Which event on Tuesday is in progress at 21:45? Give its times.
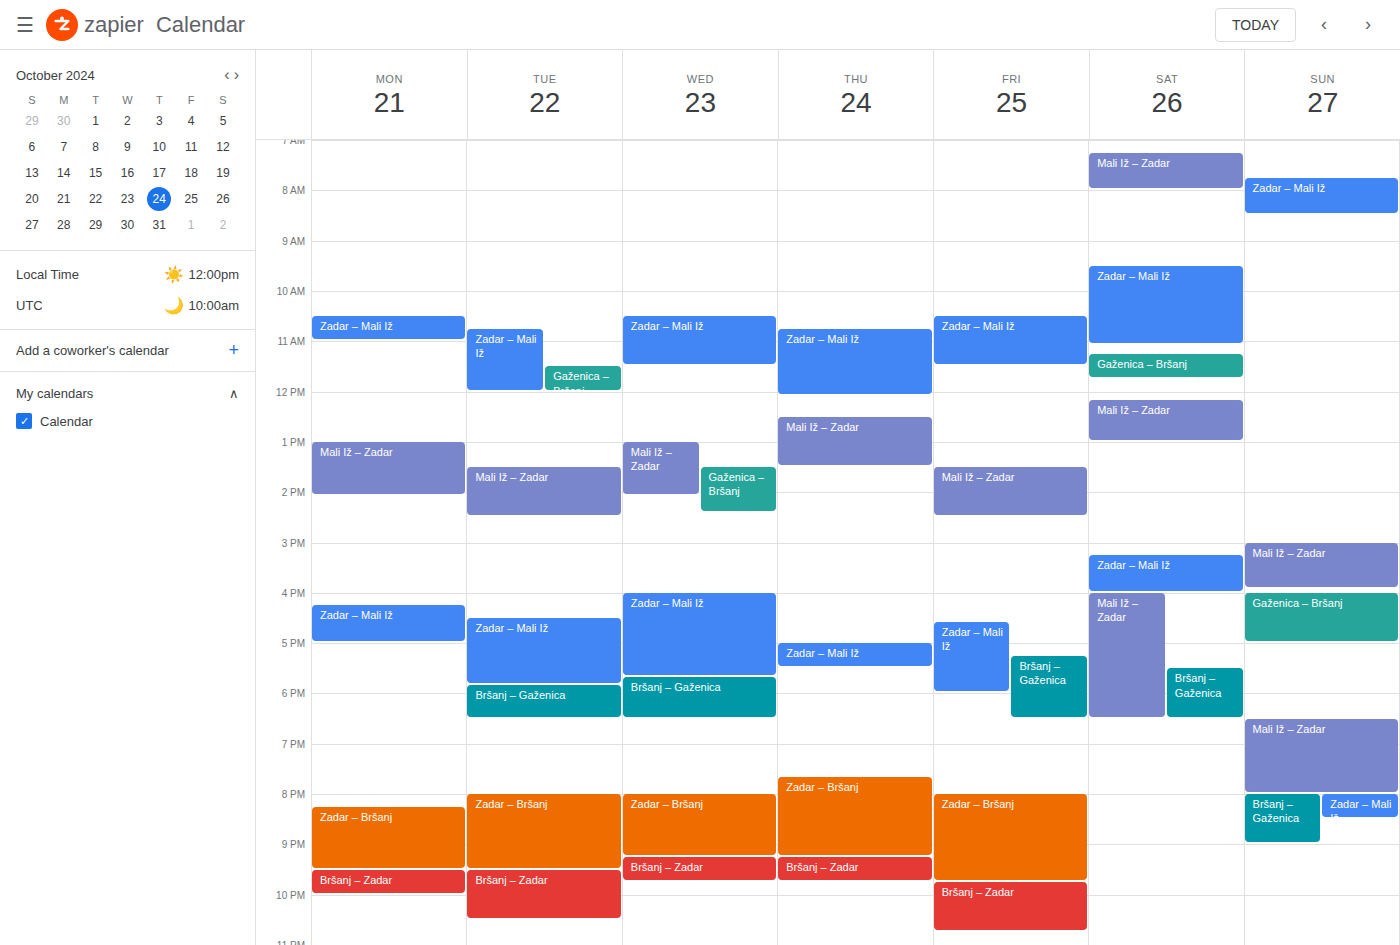
"Bršanj – Zadar", 21:30 to 22:30